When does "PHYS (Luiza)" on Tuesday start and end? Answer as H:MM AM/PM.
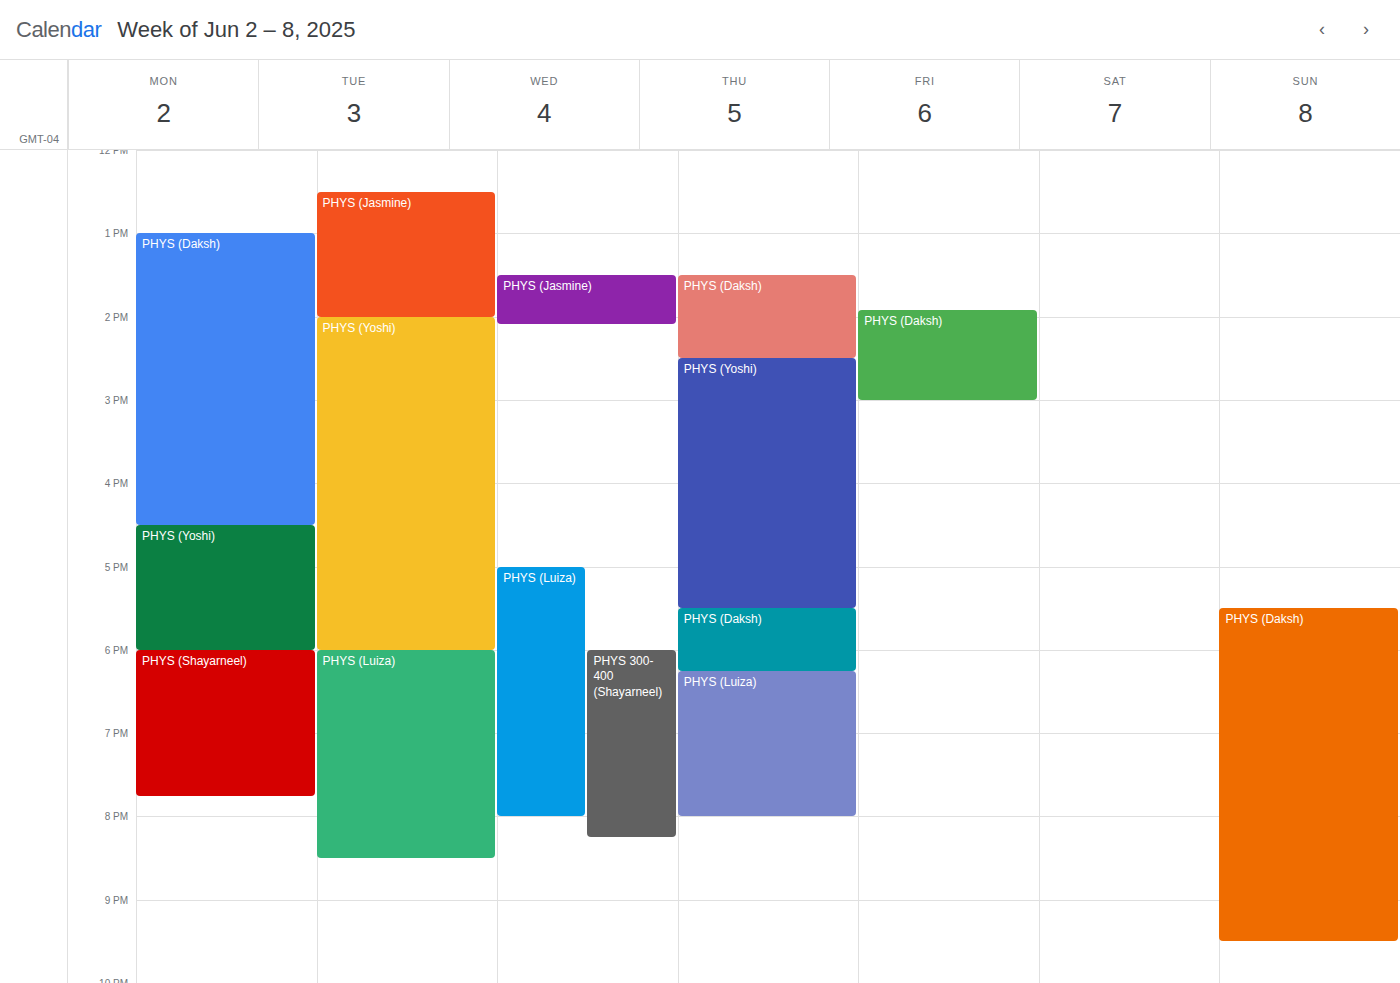
6:00 PM to 8:30 PM